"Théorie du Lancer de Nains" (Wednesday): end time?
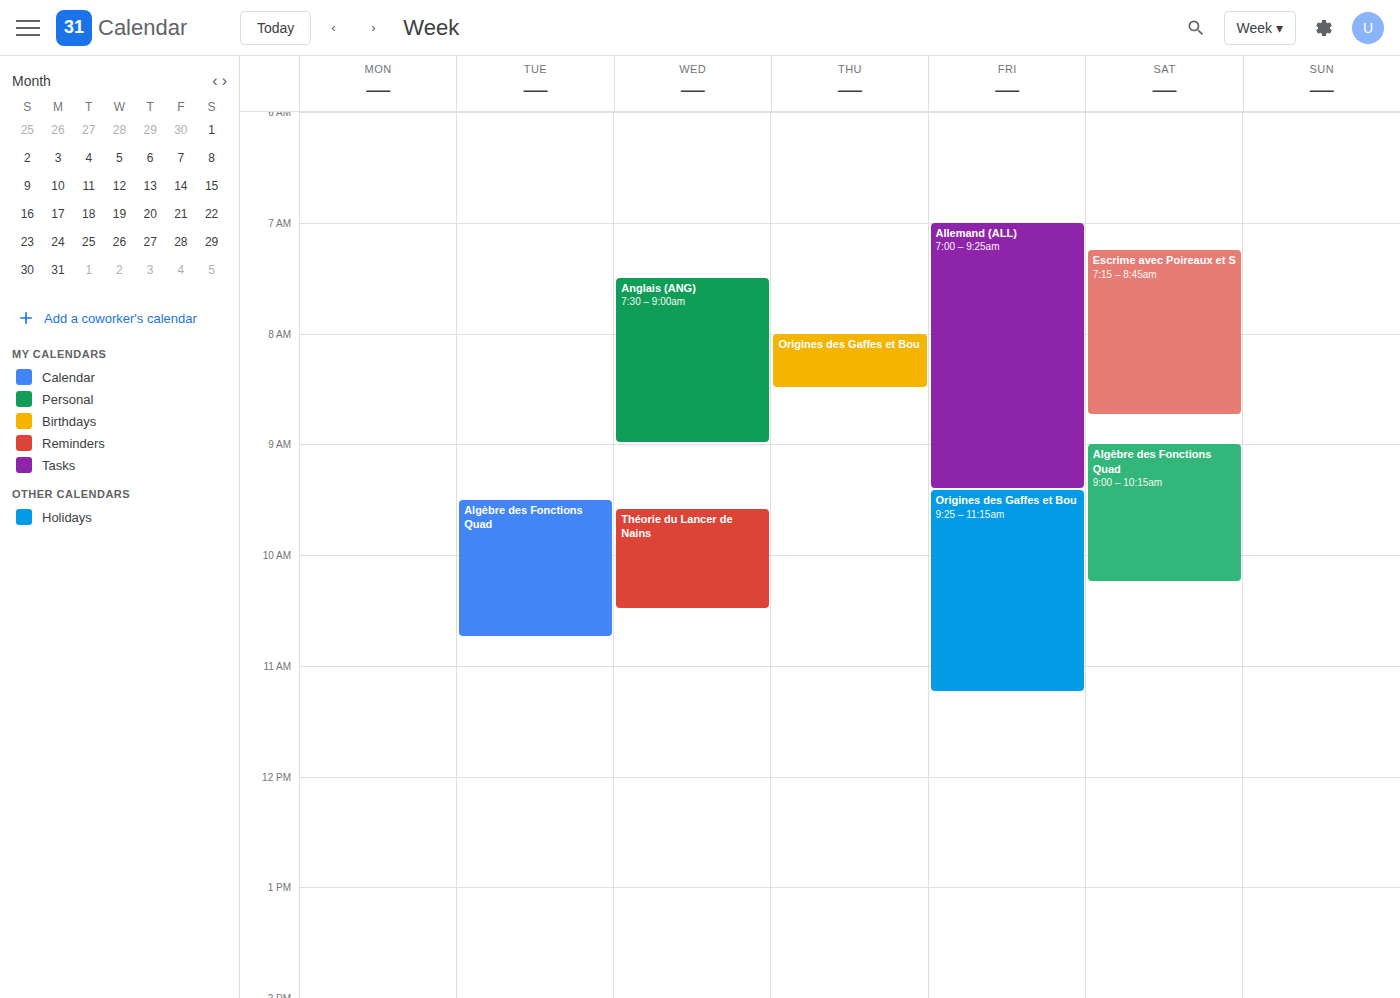
10:30 AM